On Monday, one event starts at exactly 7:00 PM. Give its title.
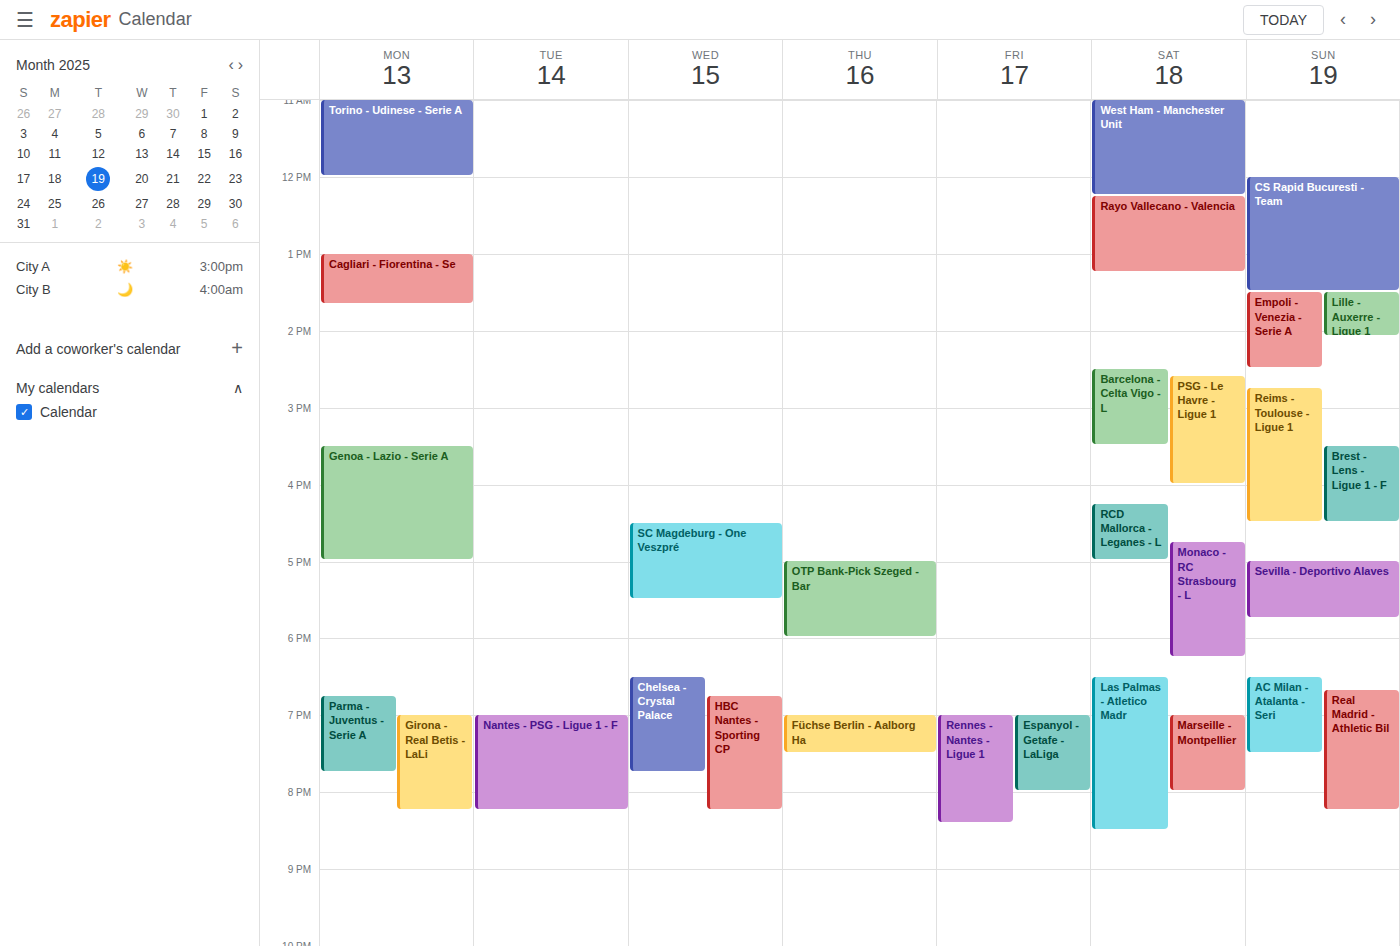
"Girona - Real Betis - LaLi"